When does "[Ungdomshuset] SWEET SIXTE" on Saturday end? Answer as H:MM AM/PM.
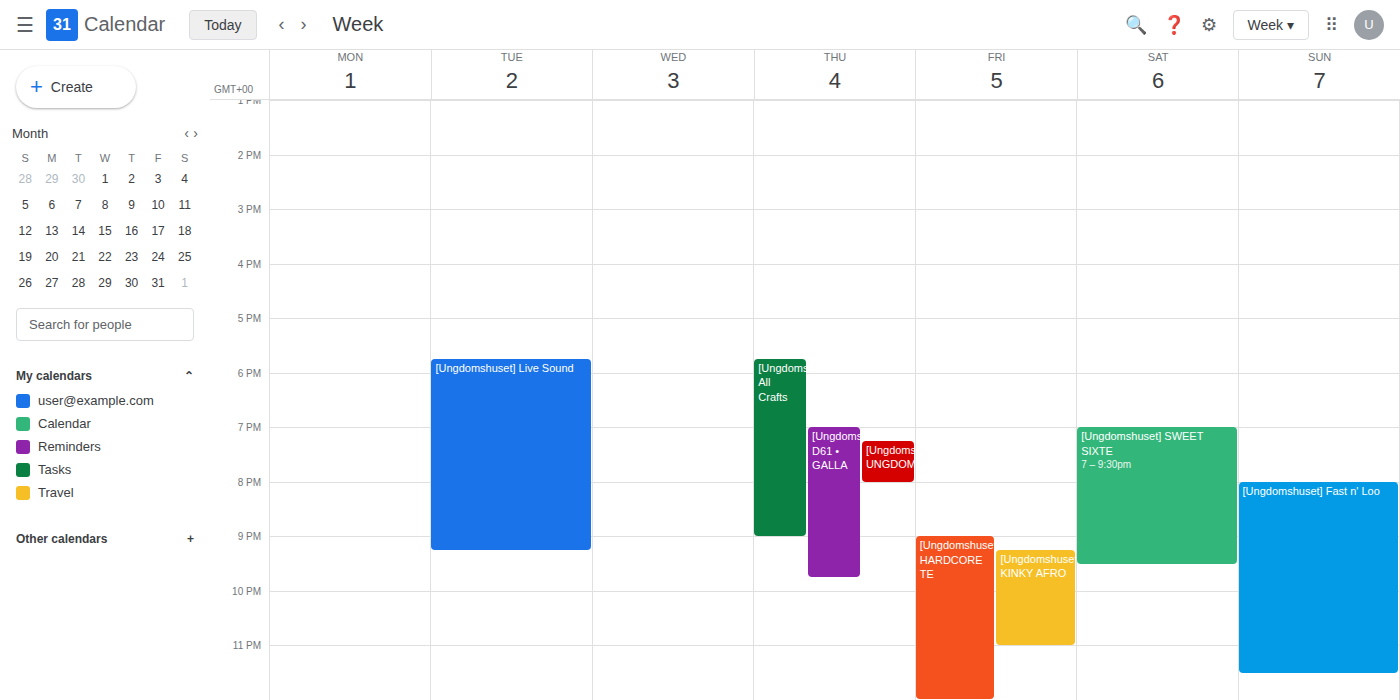
9:30 PM